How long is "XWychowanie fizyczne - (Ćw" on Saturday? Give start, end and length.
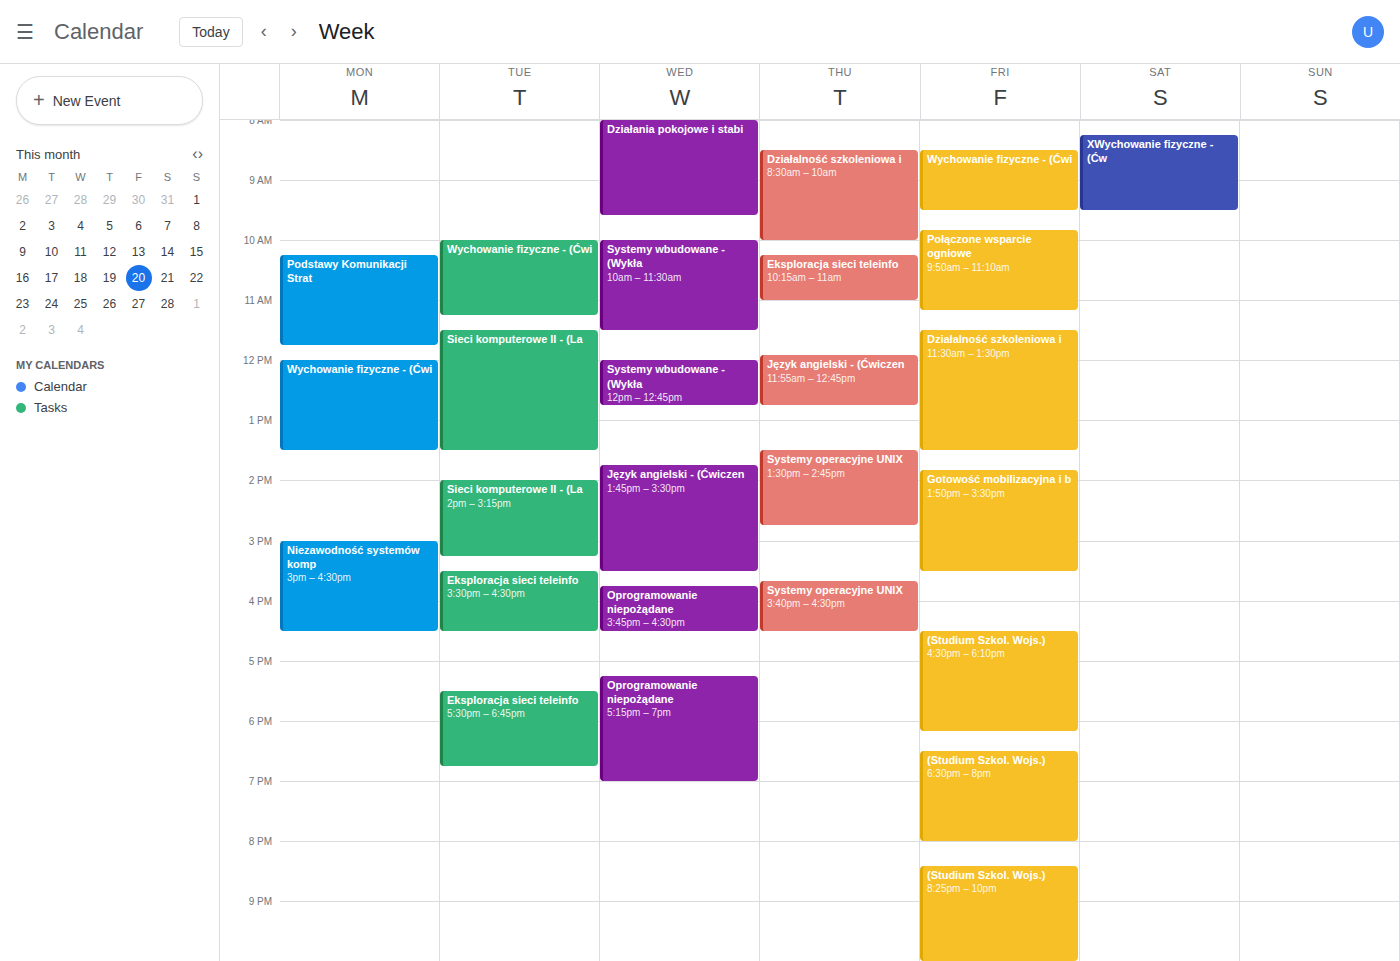
8:15 AM to 9:30 AM, 1 hour 15 minutes